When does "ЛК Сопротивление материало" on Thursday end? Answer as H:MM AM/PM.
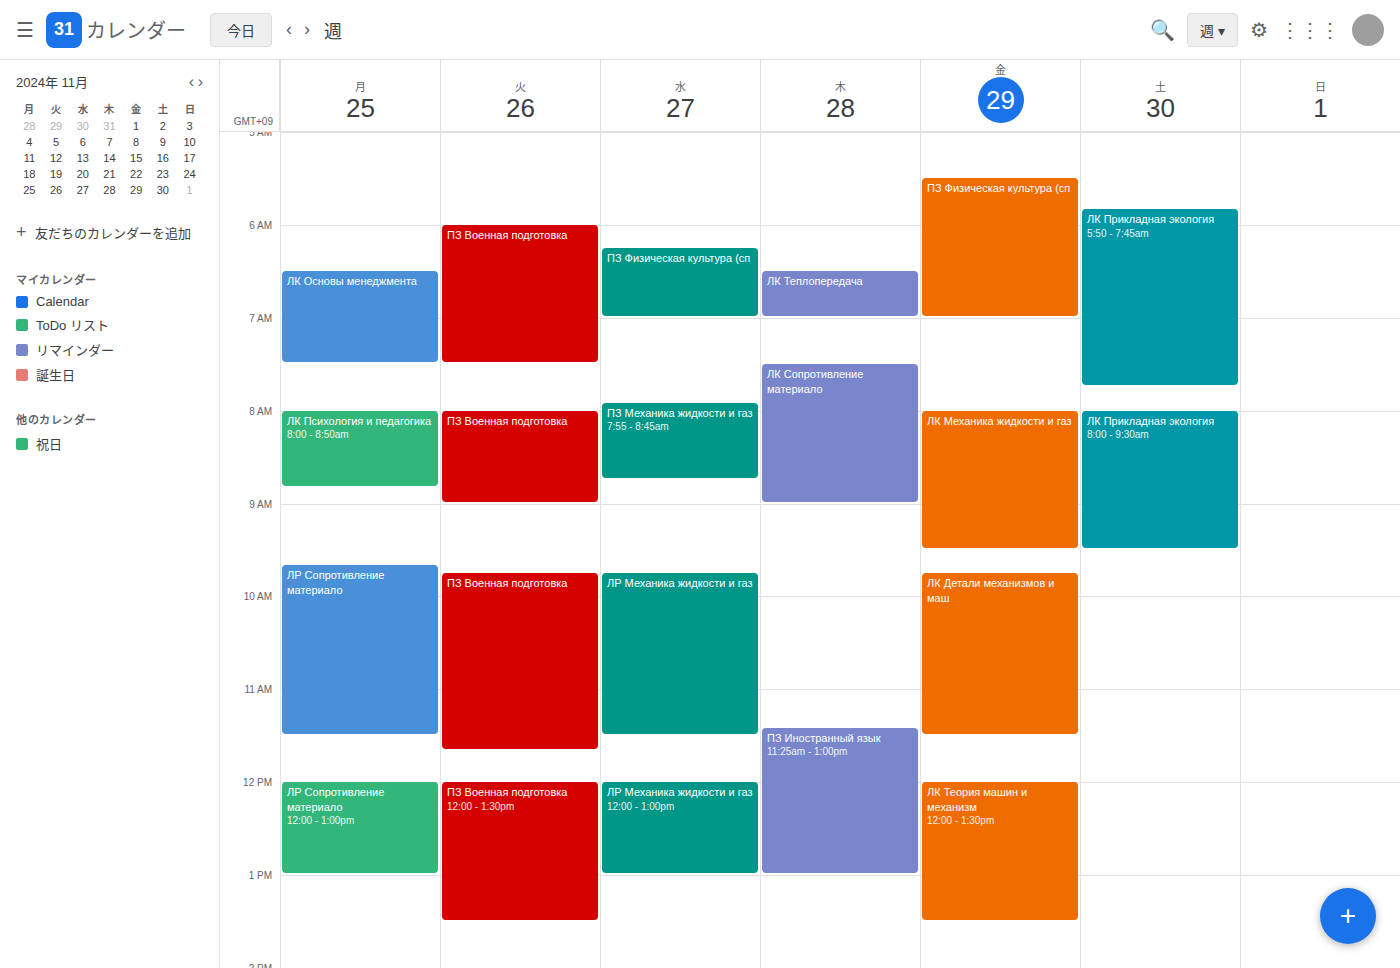
9:00 AM